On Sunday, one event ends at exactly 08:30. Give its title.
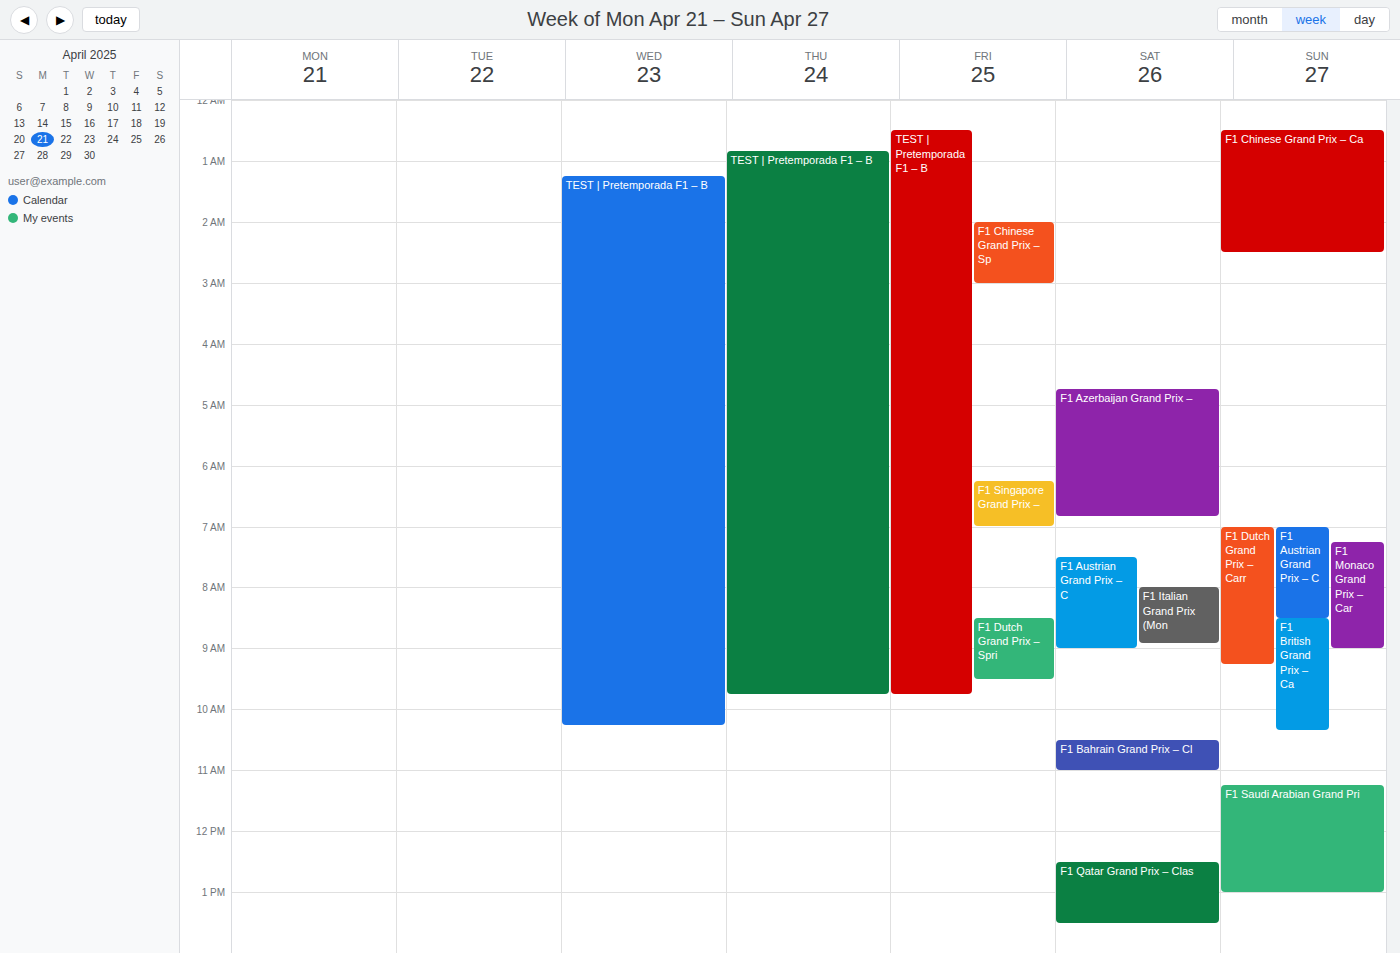
"F1 Austrian Grand Prix – C"